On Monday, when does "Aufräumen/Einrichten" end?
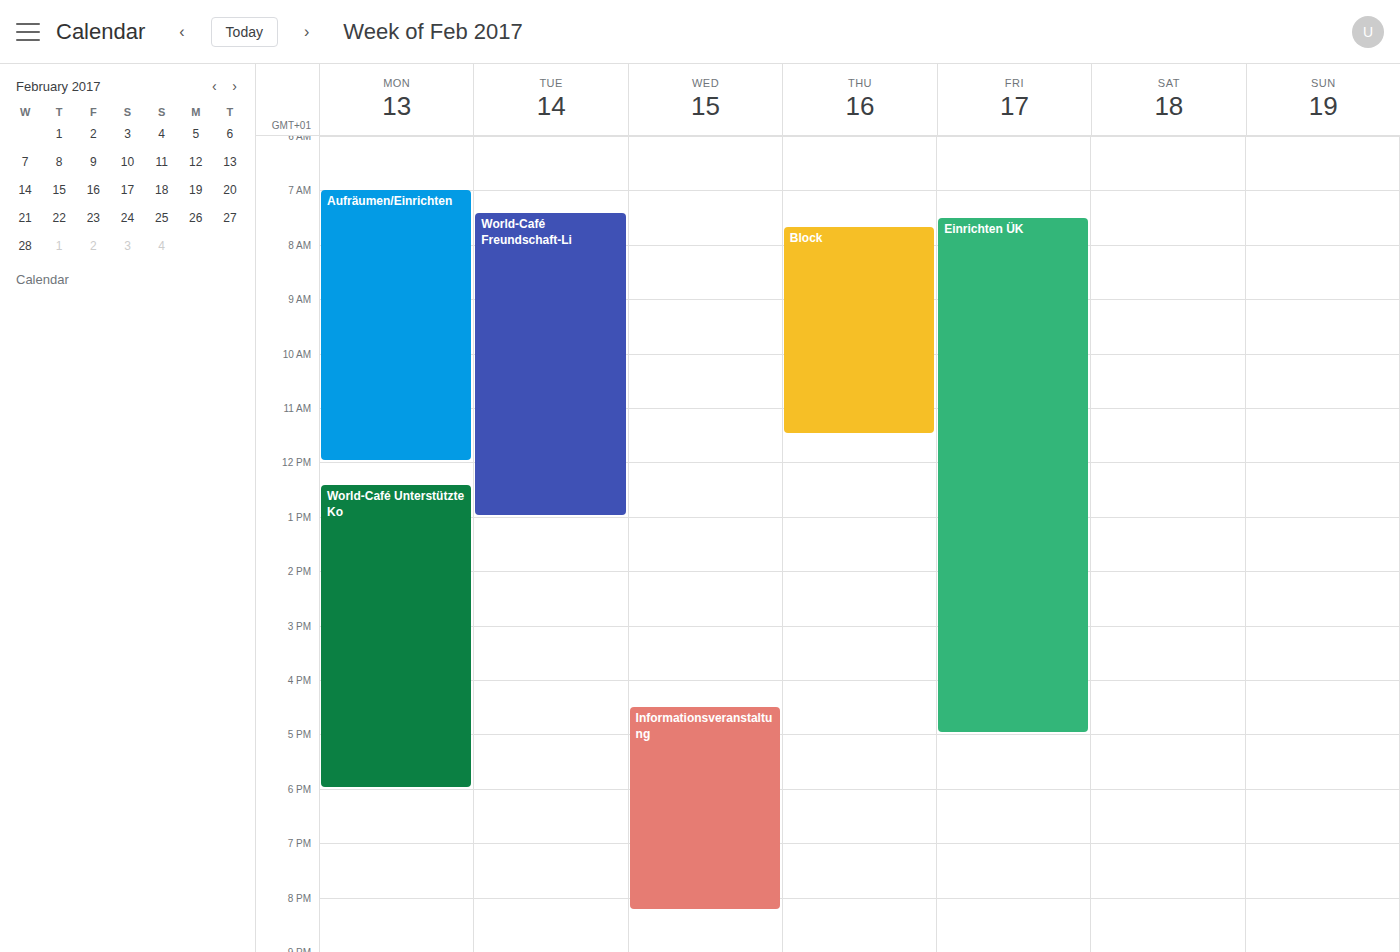
12:00 PM